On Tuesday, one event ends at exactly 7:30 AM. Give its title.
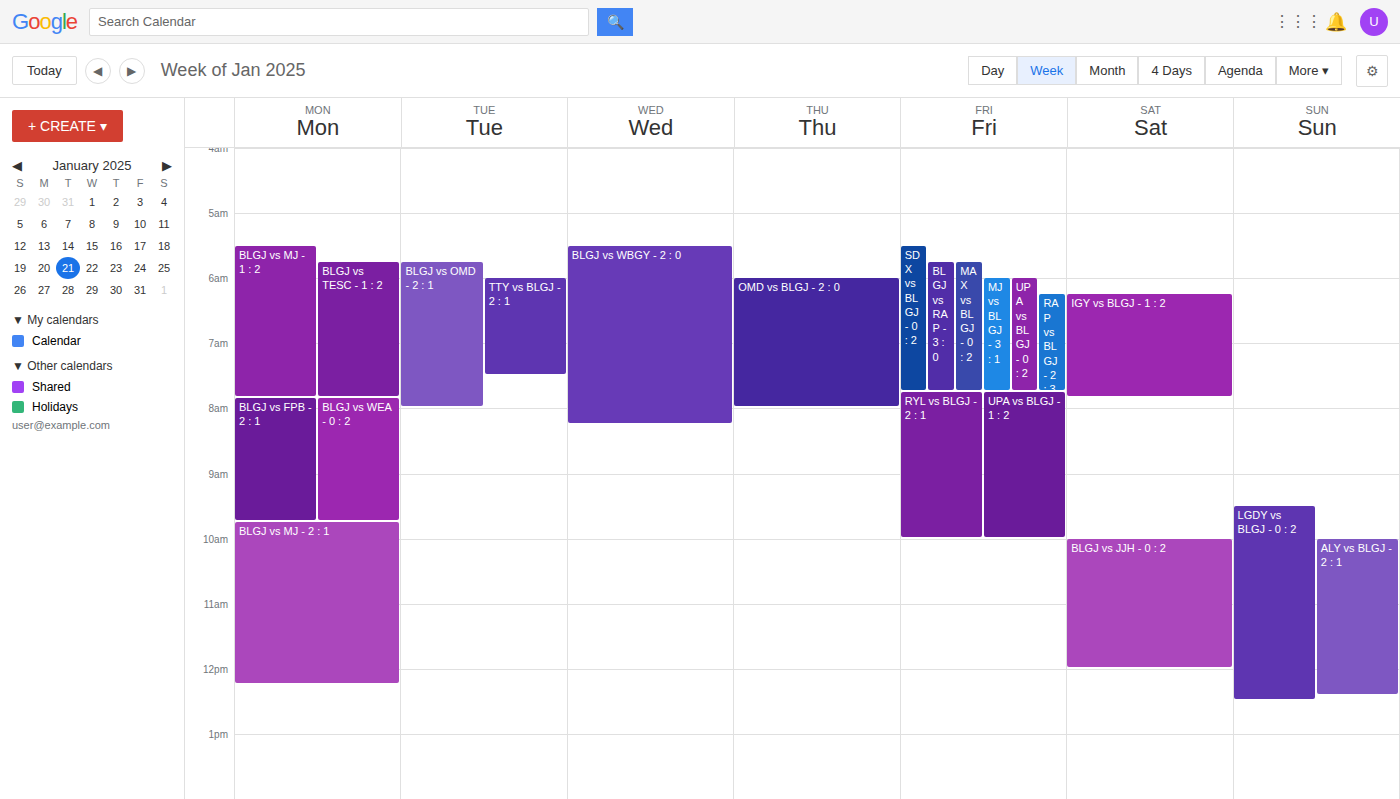
"TTY vs BLGJ - 2 : 1"